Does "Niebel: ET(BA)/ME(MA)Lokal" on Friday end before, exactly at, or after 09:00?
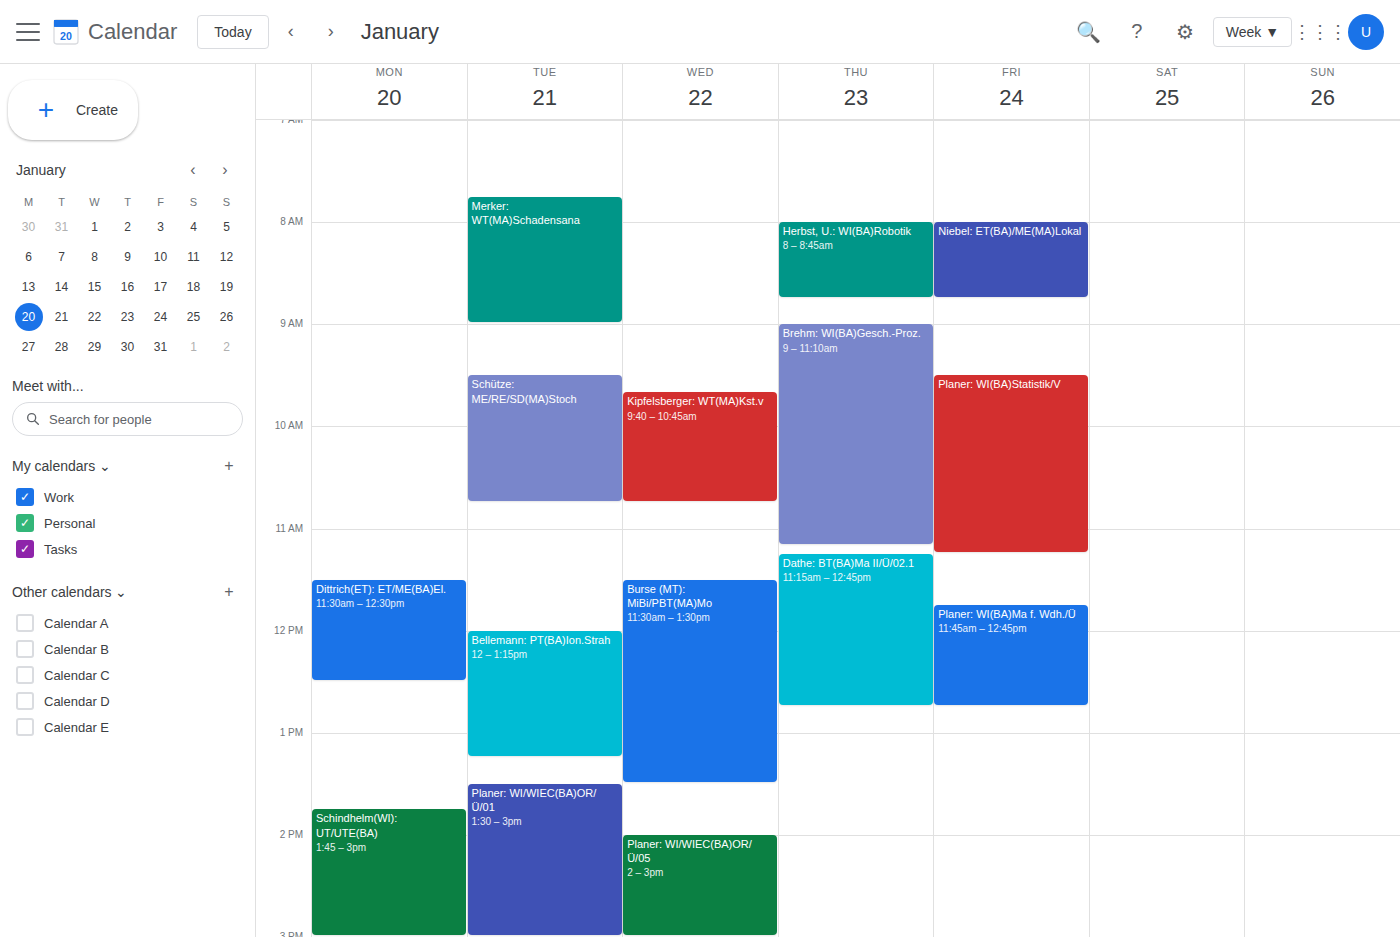
08:45 -- before 09:00, 15 minutes above the 09:00 line.